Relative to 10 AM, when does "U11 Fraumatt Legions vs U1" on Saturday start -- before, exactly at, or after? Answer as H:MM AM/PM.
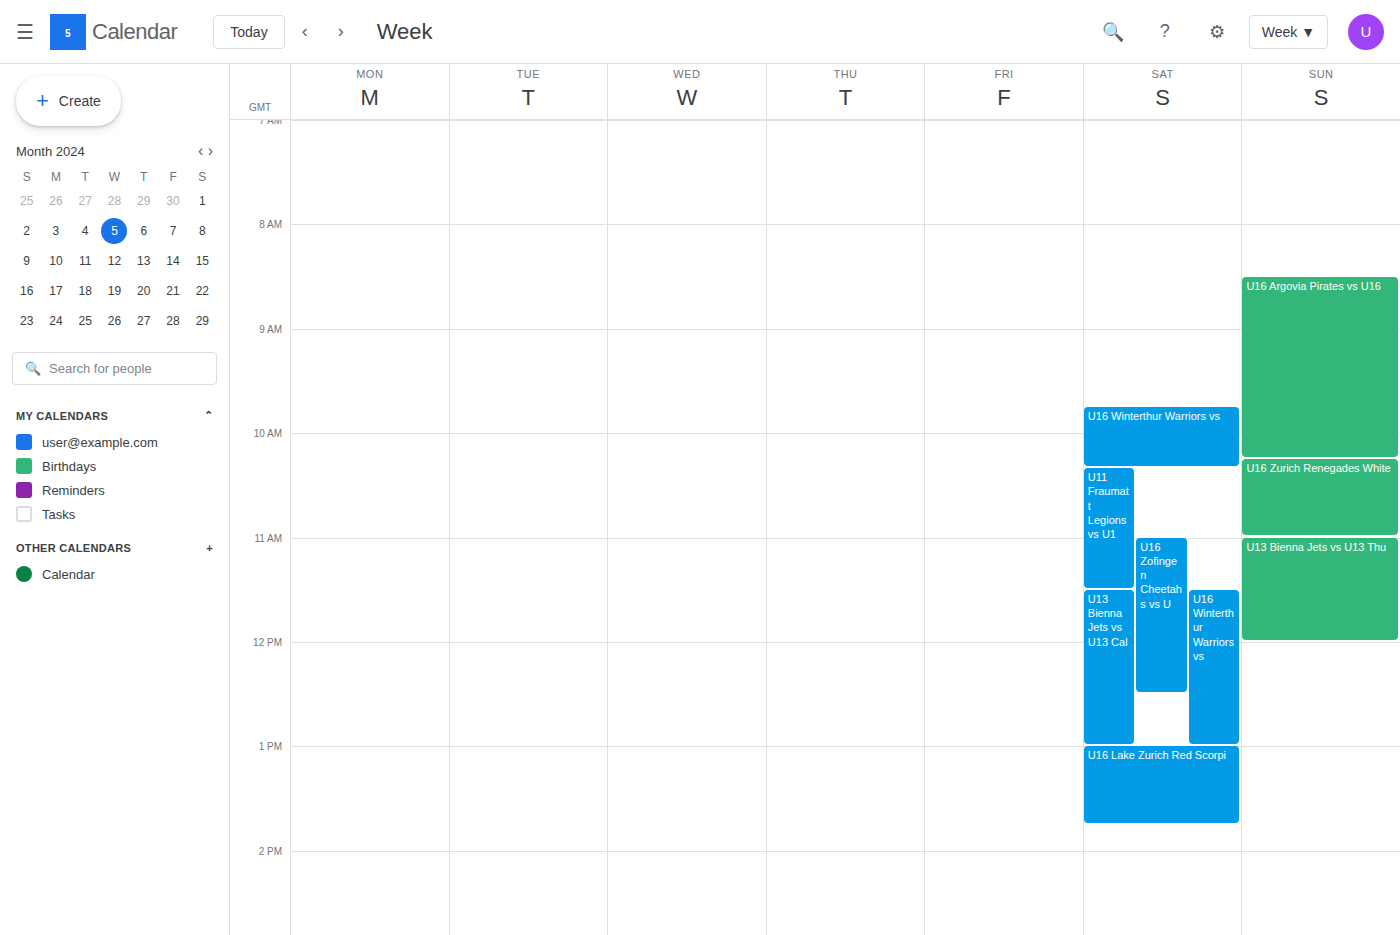
10:20 AM -- after 10 AM, 20 minutes below the 10 AM line.